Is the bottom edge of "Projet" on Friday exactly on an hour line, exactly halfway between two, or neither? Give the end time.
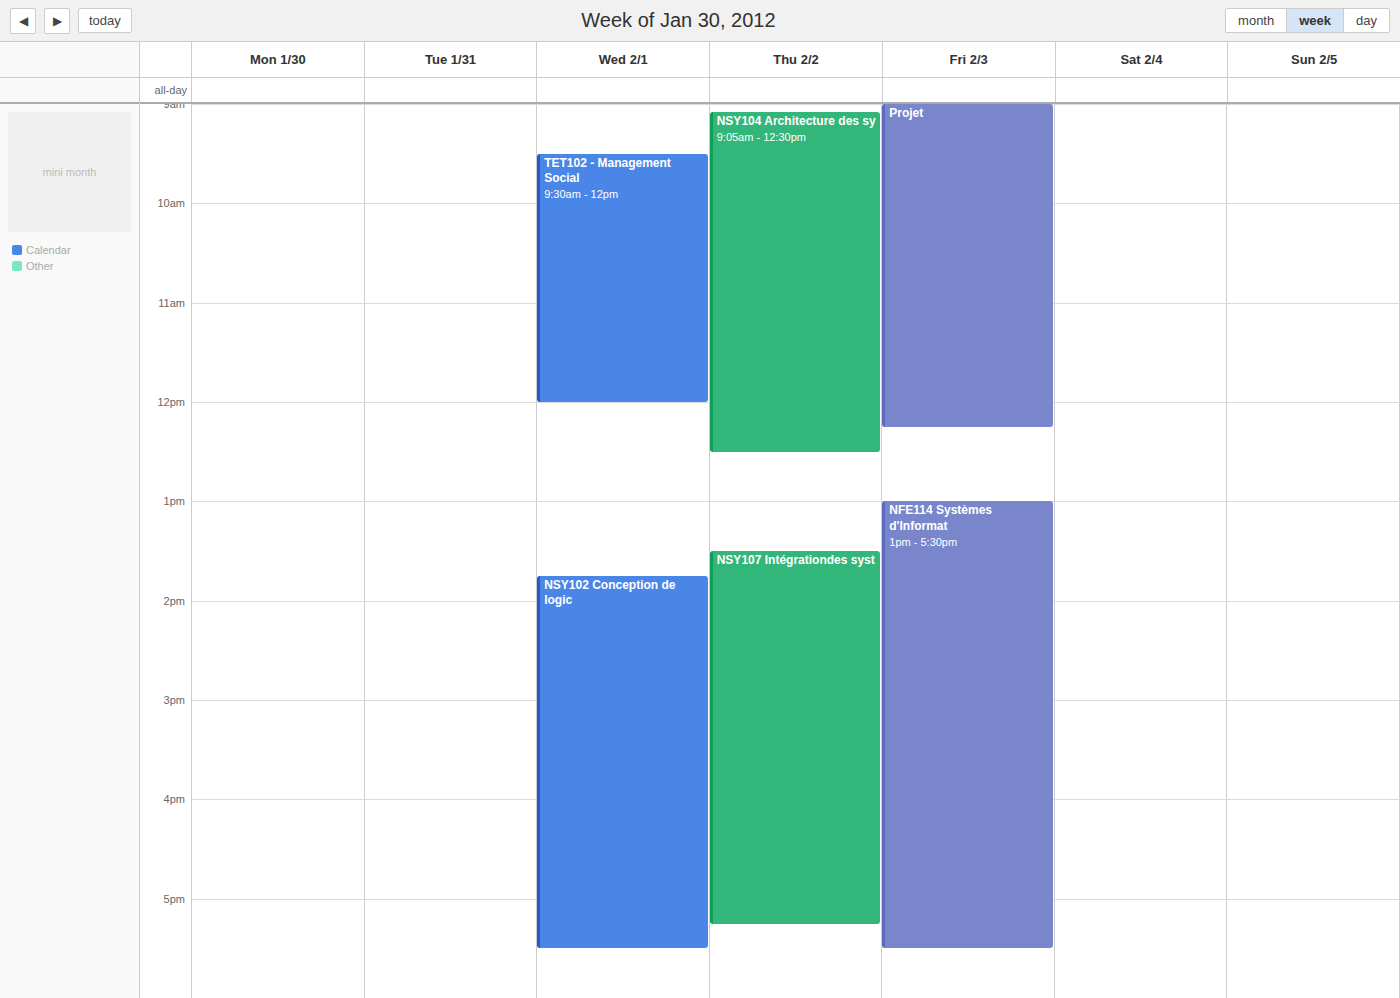
12:15 -- neither: a quarter of the way from the 12:00 line to the 13:00 line.